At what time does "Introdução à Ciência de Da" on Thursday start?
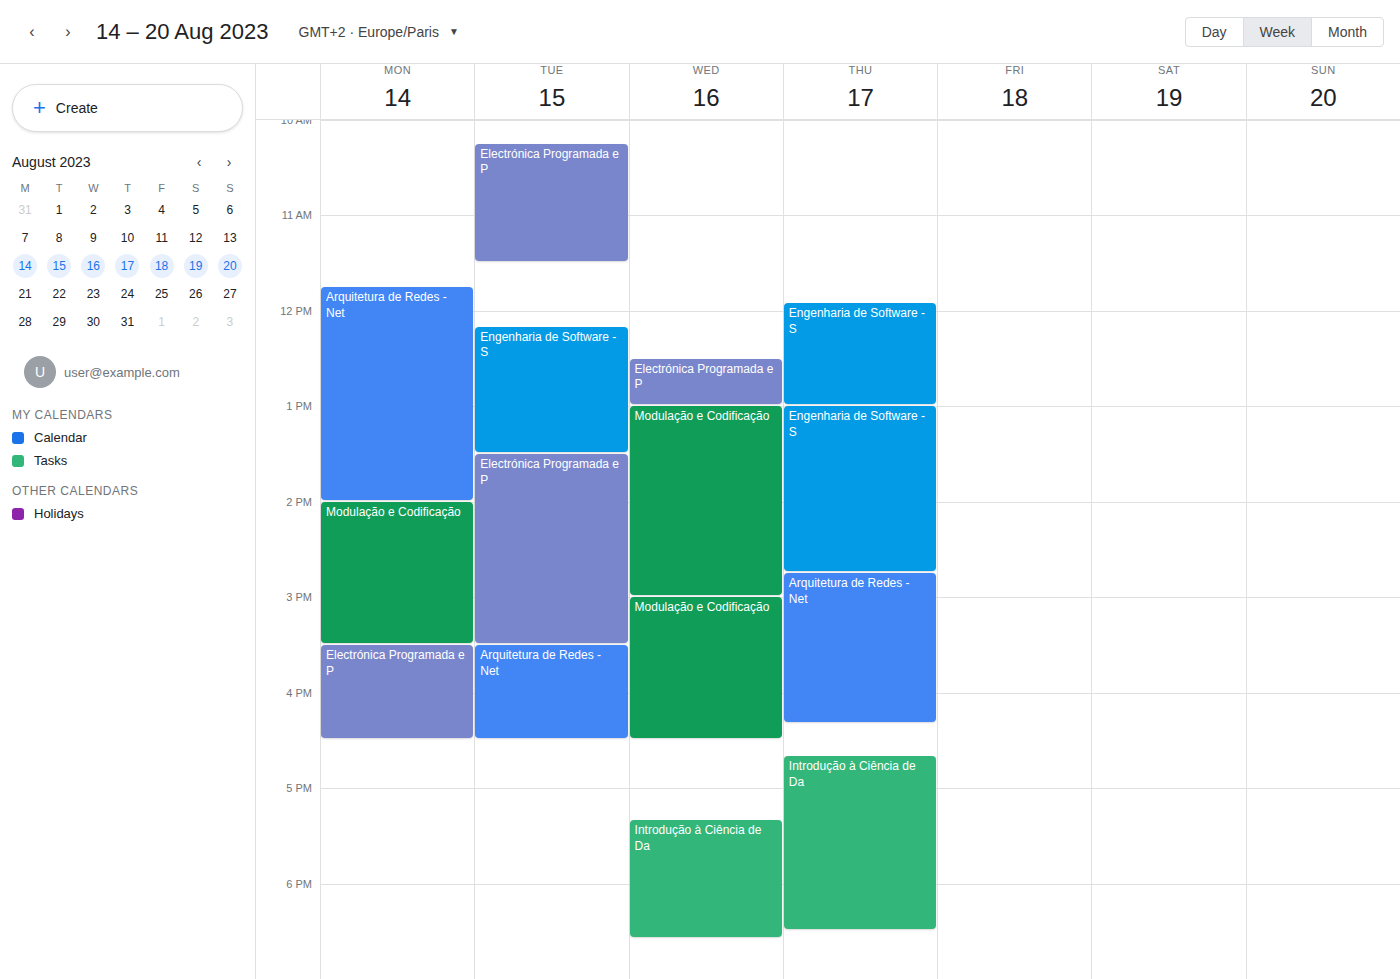
4:40 PM